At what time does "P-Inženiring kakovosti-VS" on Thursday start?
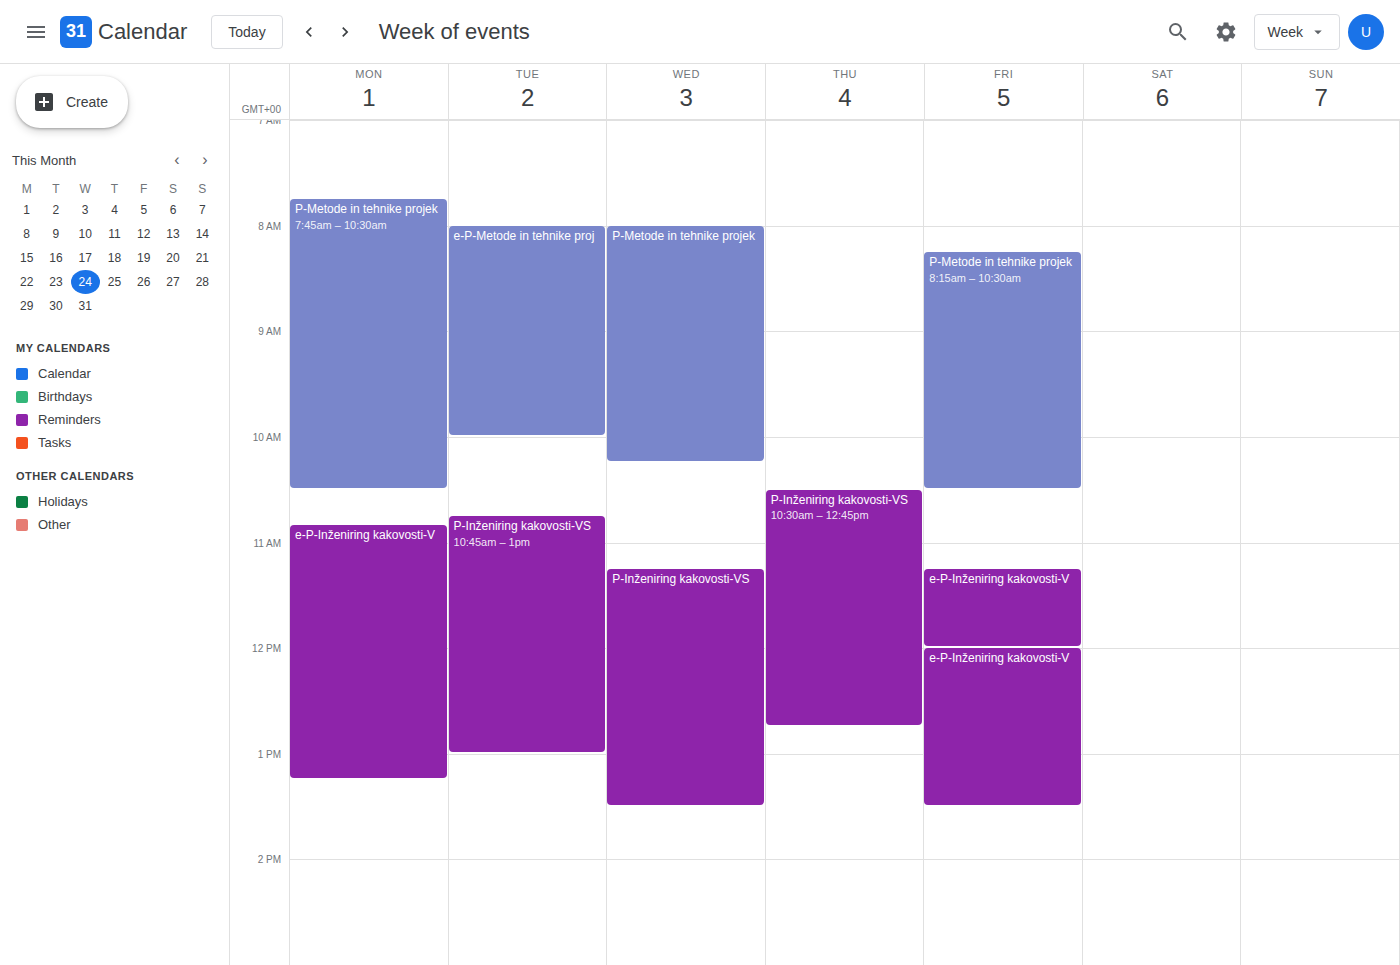
10:30 AM